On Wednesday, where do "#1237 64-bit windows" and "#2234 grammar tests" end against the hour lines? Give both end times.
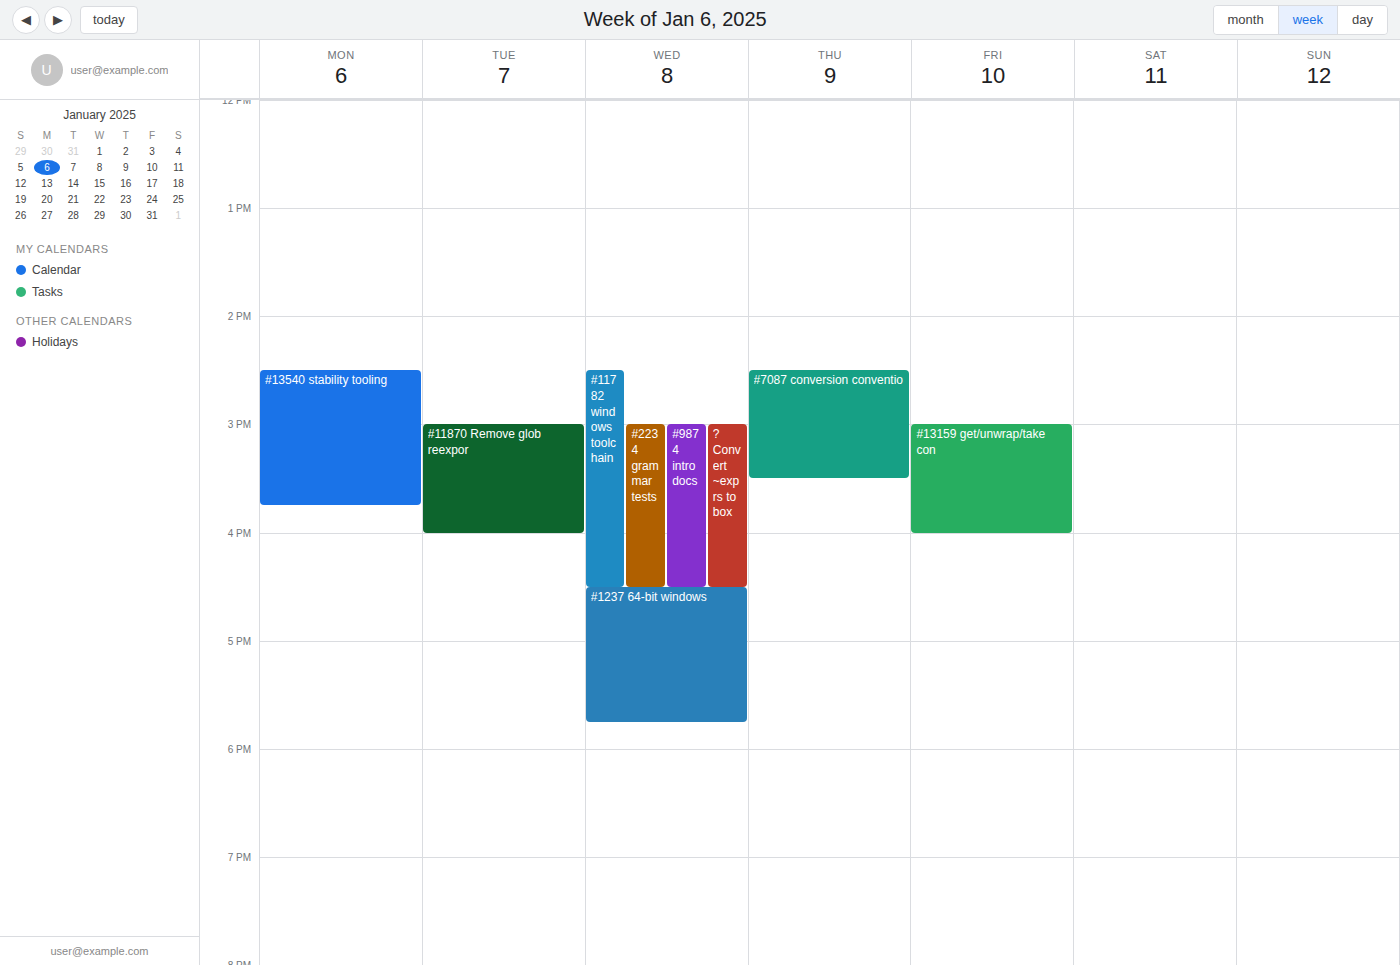
"#1237 64-bit windows": 5:45 PM, neither: three quarters of the way from the 5 PM line to the 6 PM line. "#2234 grammar tests": 4:30 PM, halfway between the 4 PM and 5 PM lines.